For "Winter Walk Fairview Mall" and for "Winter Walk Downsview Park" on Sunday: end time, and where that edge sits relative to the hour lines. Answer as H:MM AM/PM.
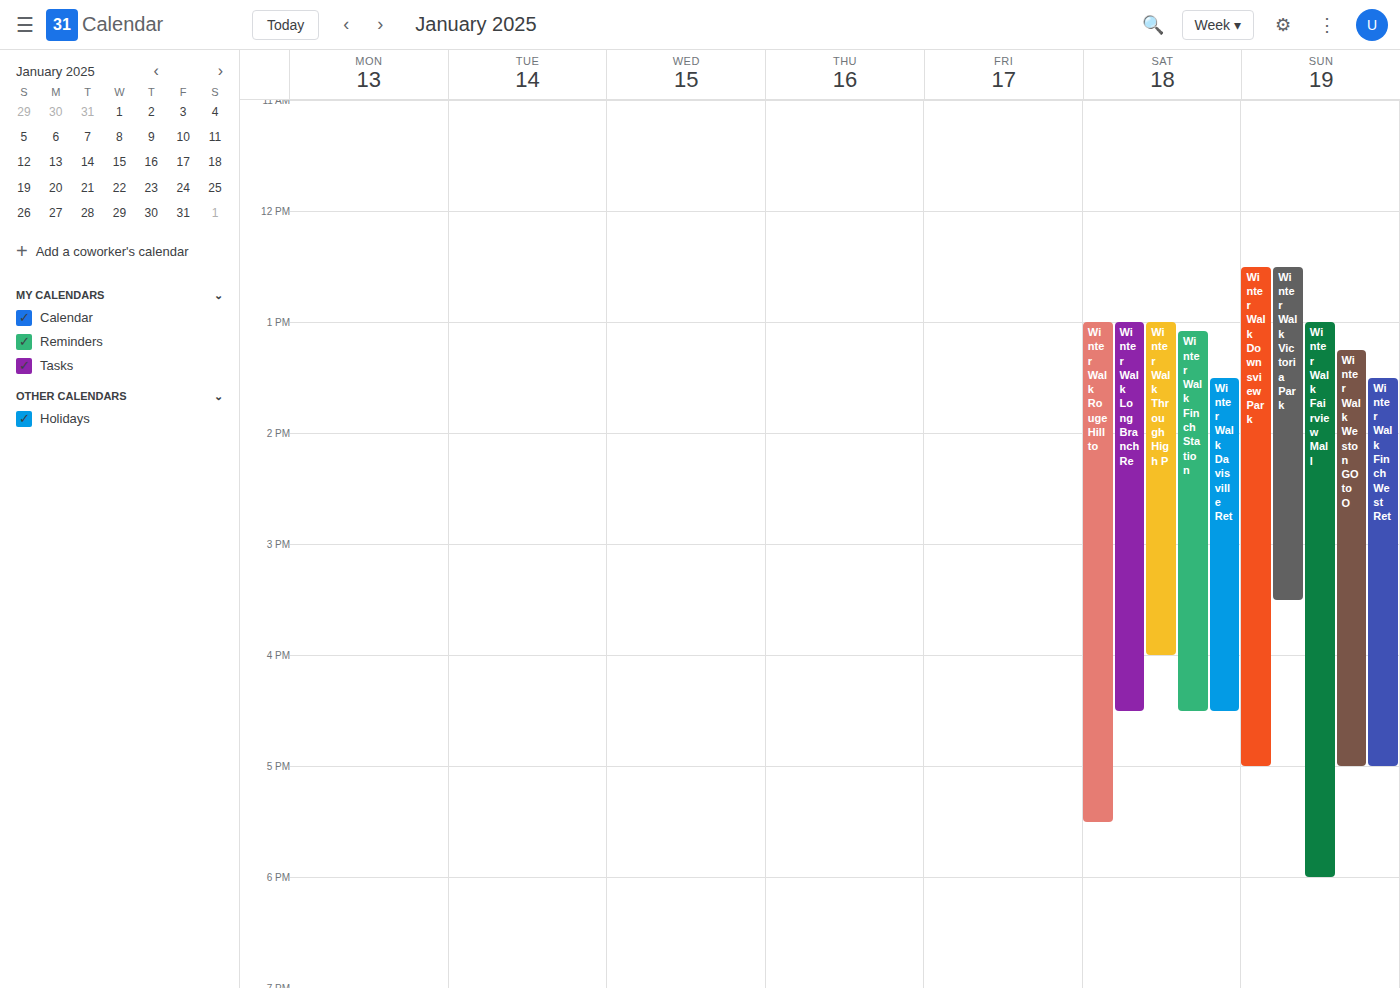
"Winter Walk Fairview Mall": 6:00 PM, exactly on the 6 PM line. "Winter Walk Downsview Park": 5:00 PM, exactly on the 5 PM line.